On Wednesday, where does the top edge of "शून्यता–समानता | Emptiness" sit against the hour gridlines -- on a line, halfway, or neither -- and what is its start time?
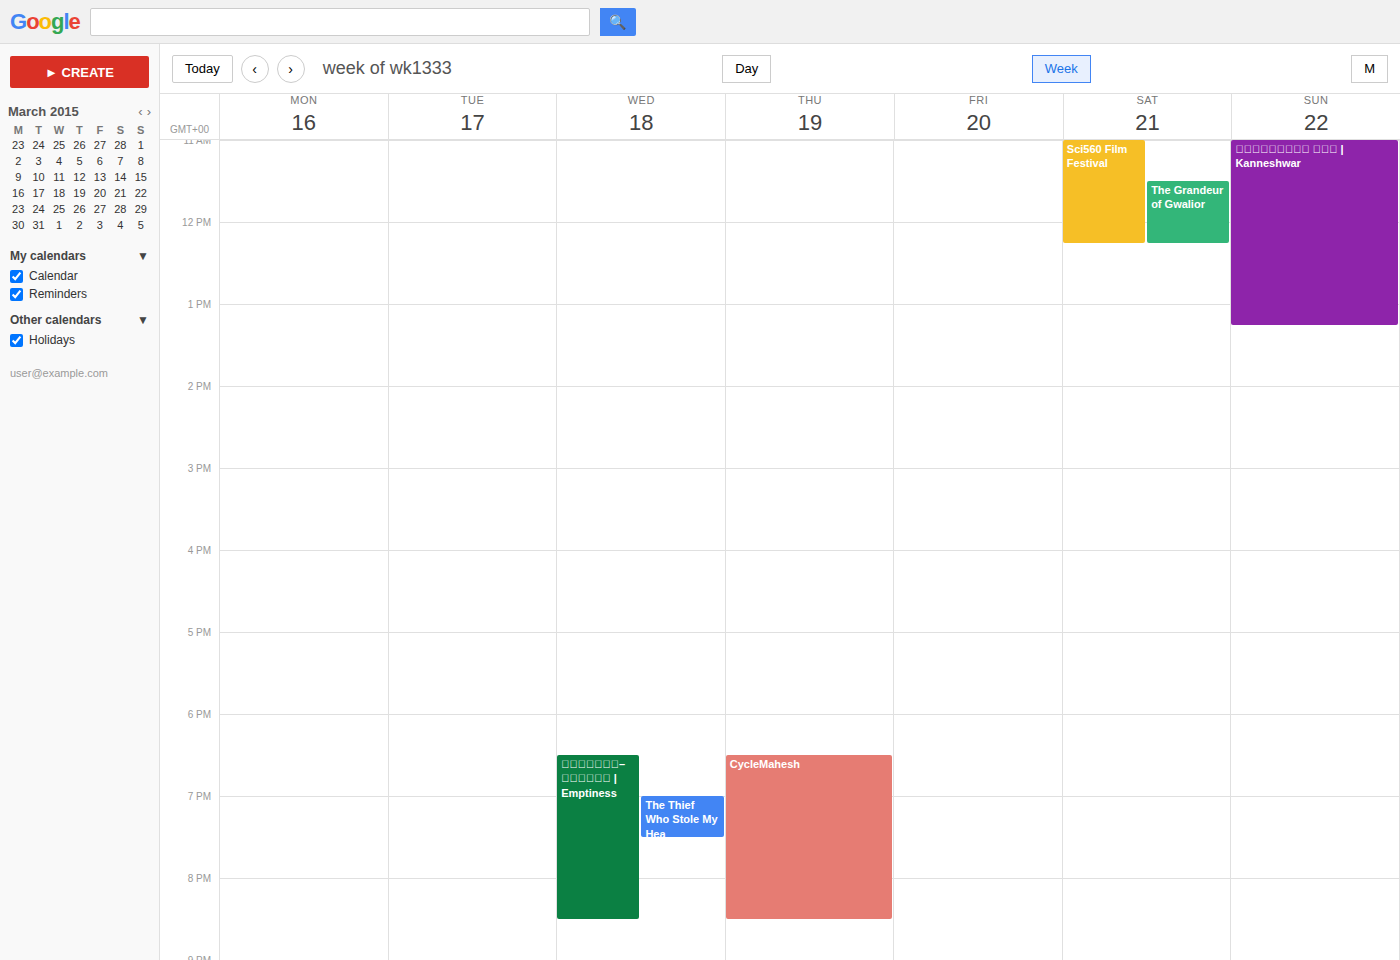
6:30 PM -- halfway between the 6 PM and 7 PM lines.